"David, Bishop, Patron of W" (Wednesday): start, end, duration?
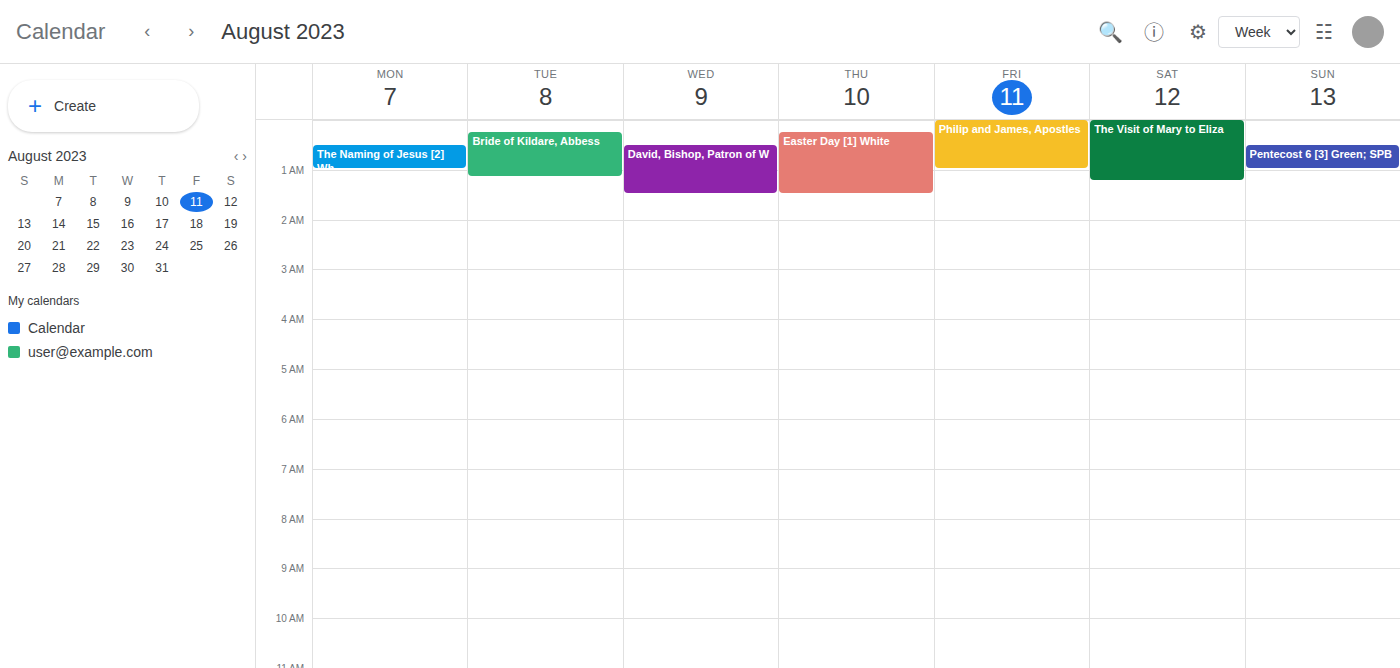
12:30 AM to 1:30 AM, 1 hour